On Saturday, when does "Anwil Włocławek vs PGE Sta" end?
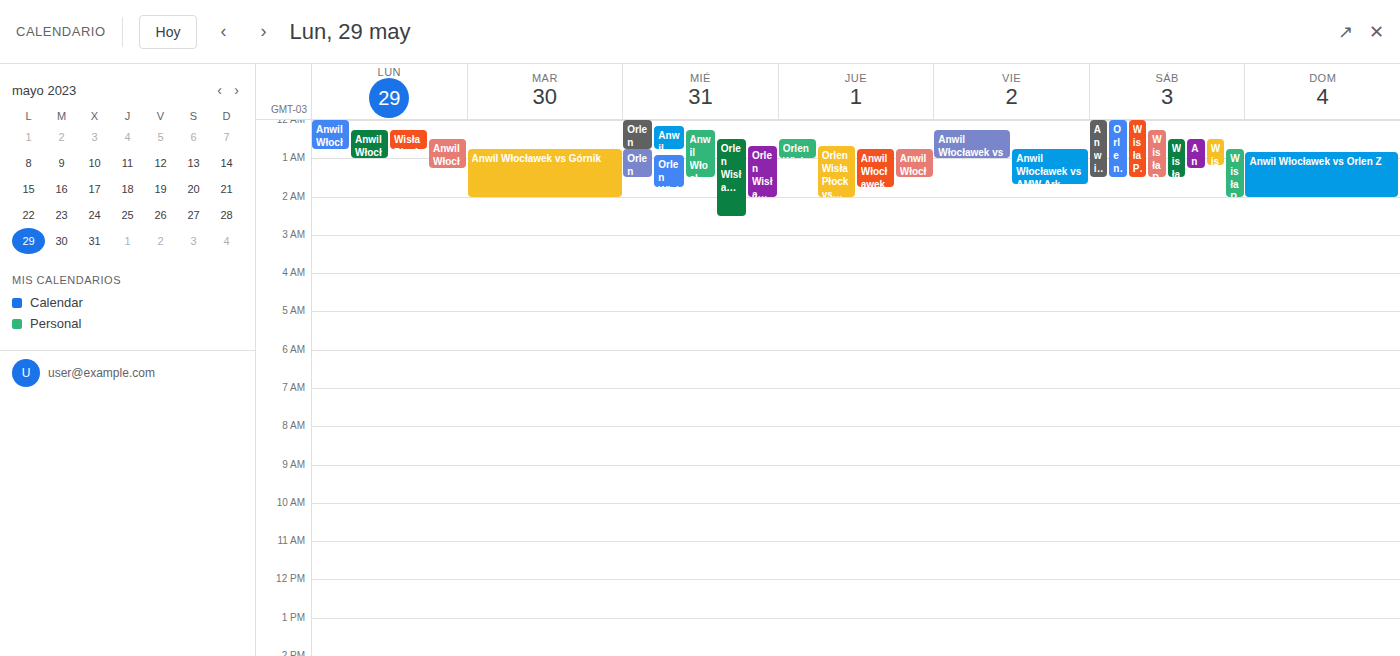
1:30 AM